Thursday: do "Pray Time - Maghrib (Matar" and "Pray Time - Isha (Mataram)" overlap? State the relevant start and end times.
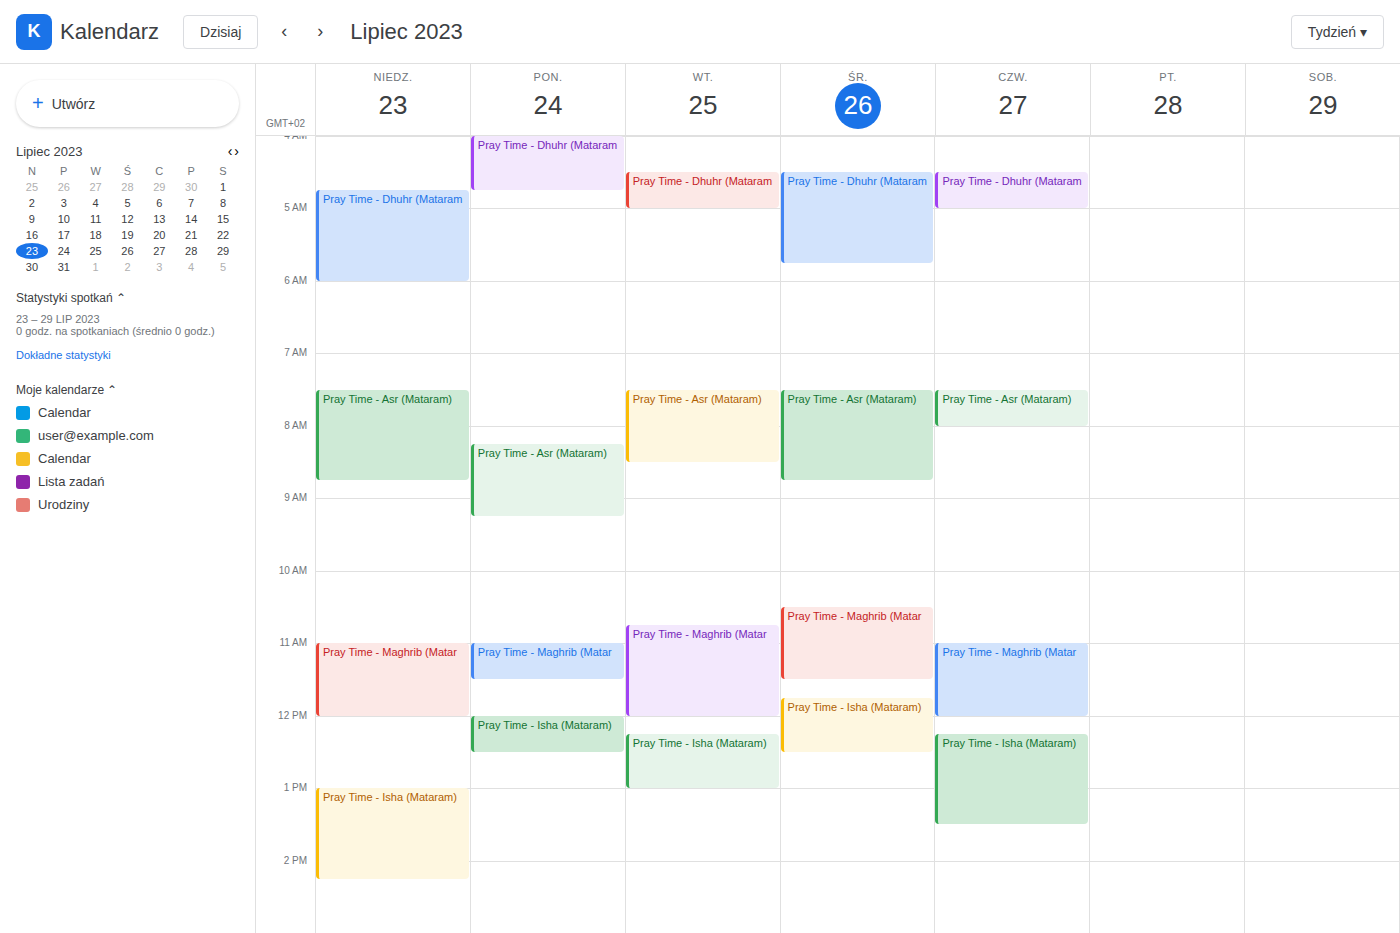
"Pray Time - Maghrib (Matar" ends at 12:00 and "Pray Time - Isha (Mataram)" starts at 12:15 -- no overlap.